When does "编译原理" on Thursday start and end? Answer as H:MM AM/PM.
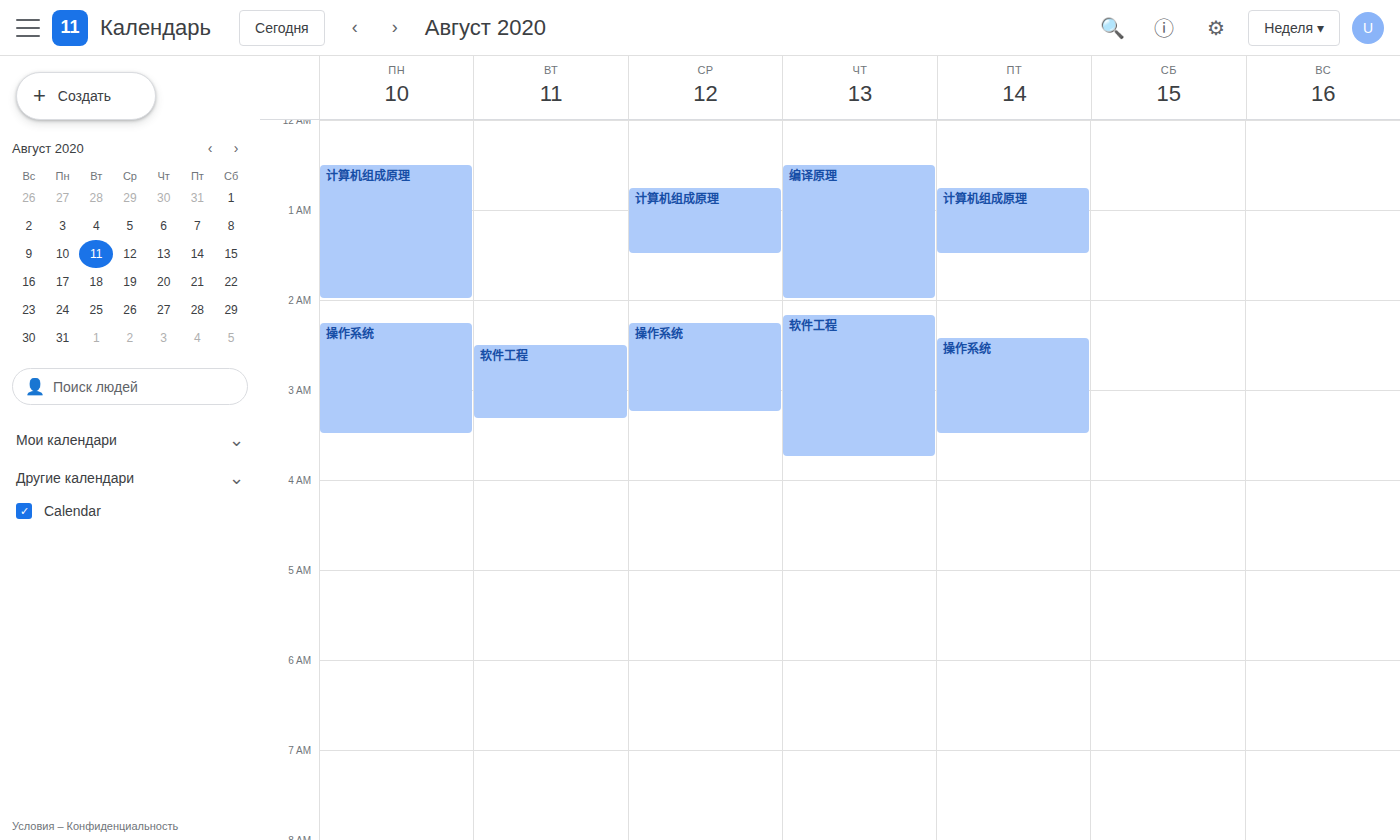
12:30 AM to 2:00 AM